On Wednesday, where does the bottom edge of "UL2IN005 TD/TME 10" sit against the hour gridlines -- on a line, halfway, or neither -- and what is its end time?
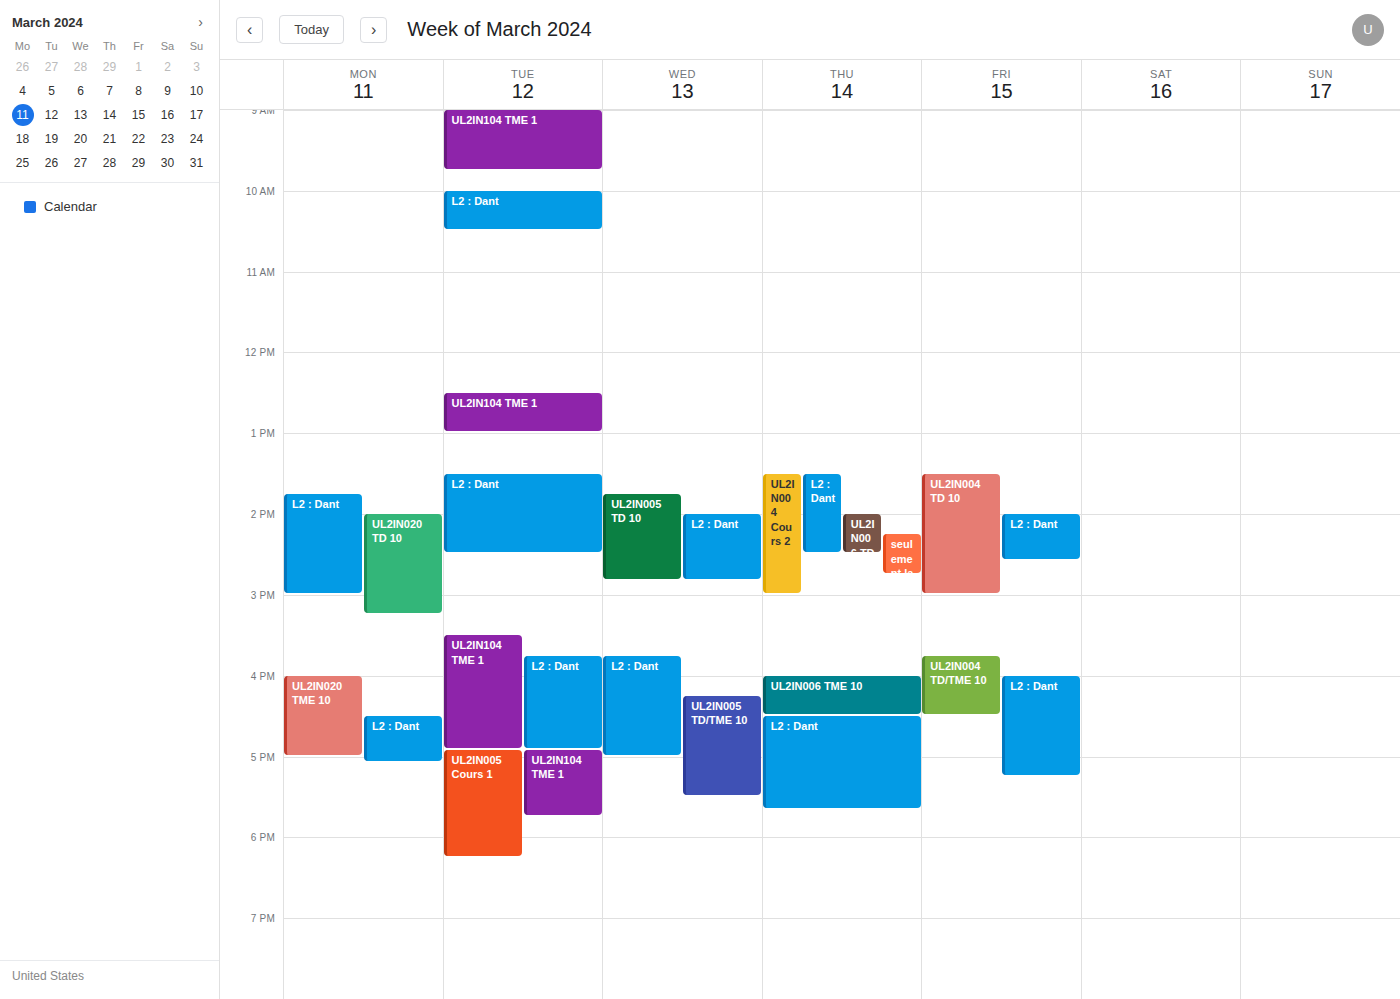
5:30 PM -- halfway between the 5 PM and 6 PM lines.